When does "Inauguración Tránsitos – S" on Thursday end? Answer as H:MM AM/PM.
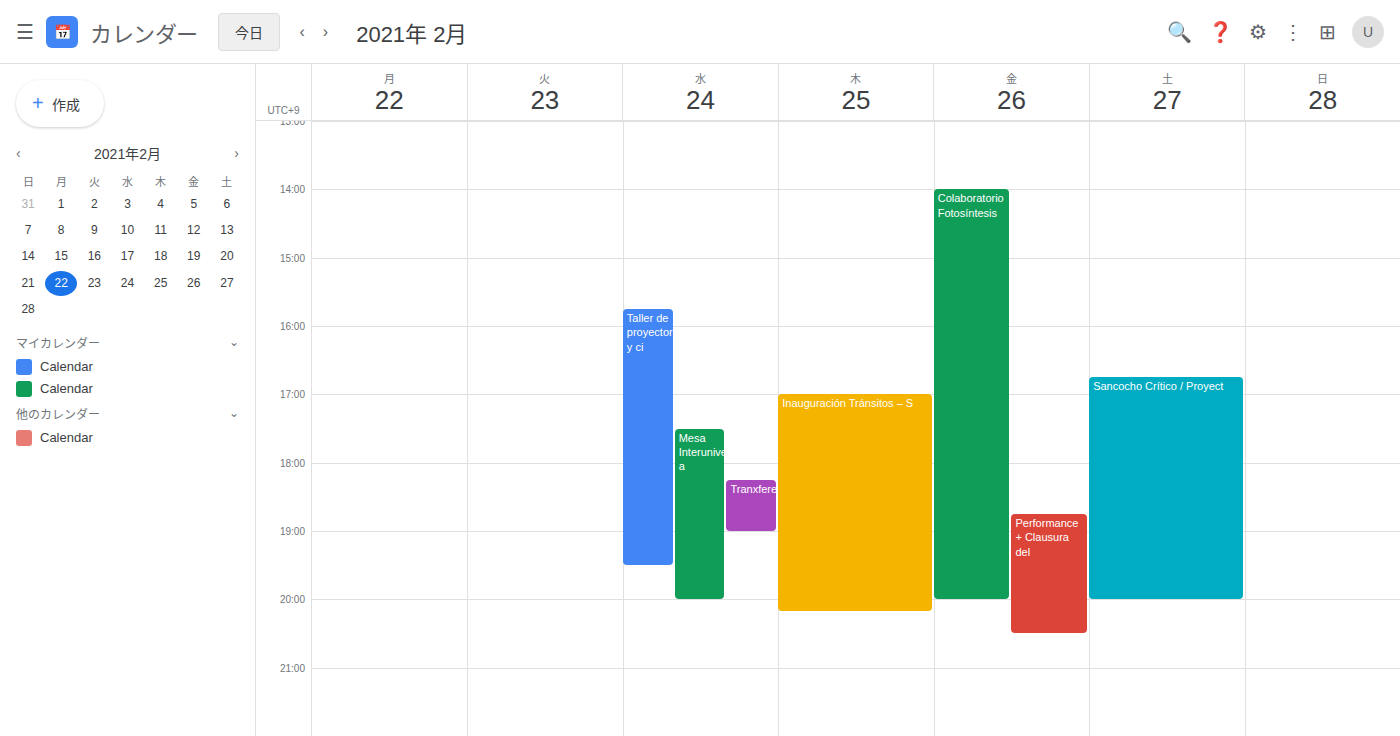
8:10 PM